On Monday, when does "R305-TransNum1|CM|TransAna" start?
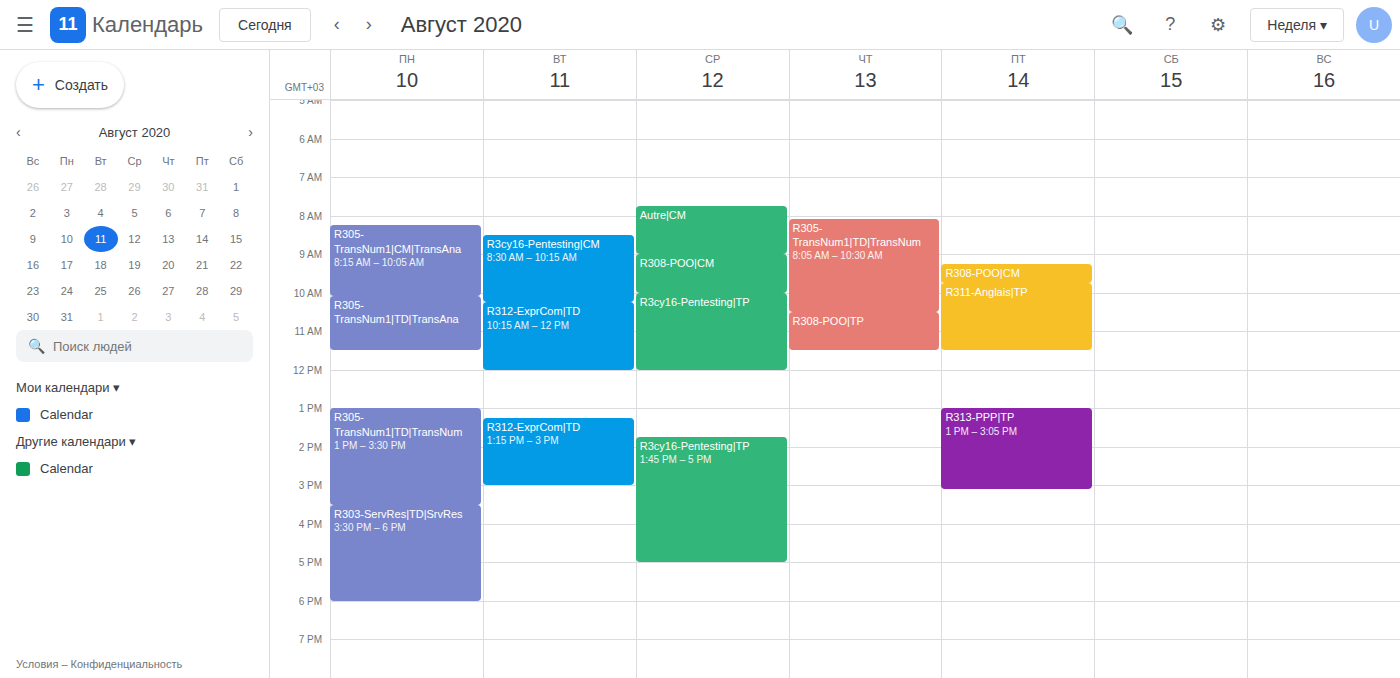
8:15 AM